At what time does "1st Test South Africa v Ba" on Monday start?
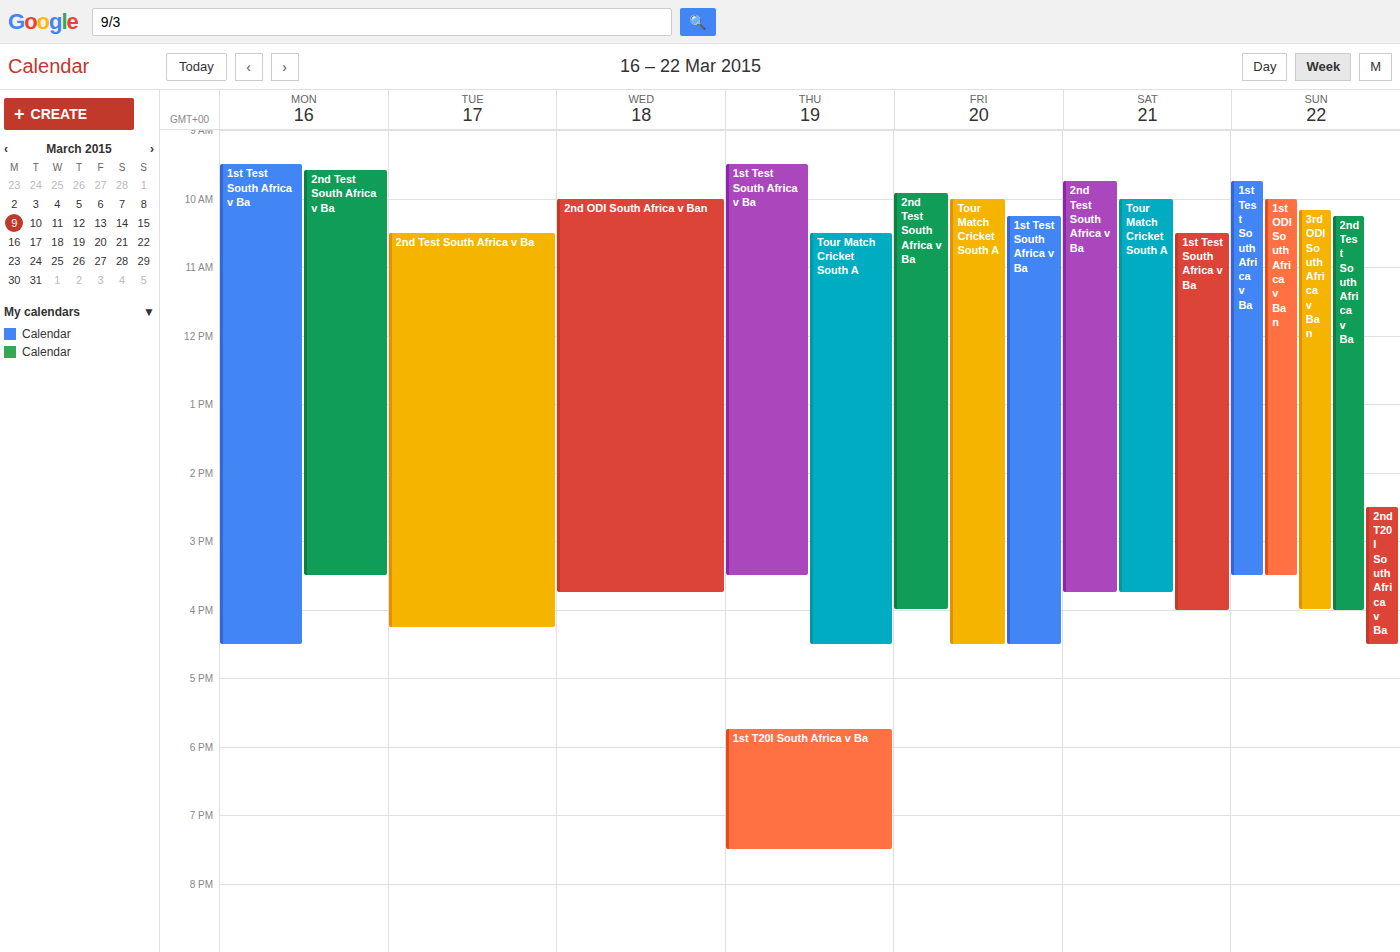
9:30 AM